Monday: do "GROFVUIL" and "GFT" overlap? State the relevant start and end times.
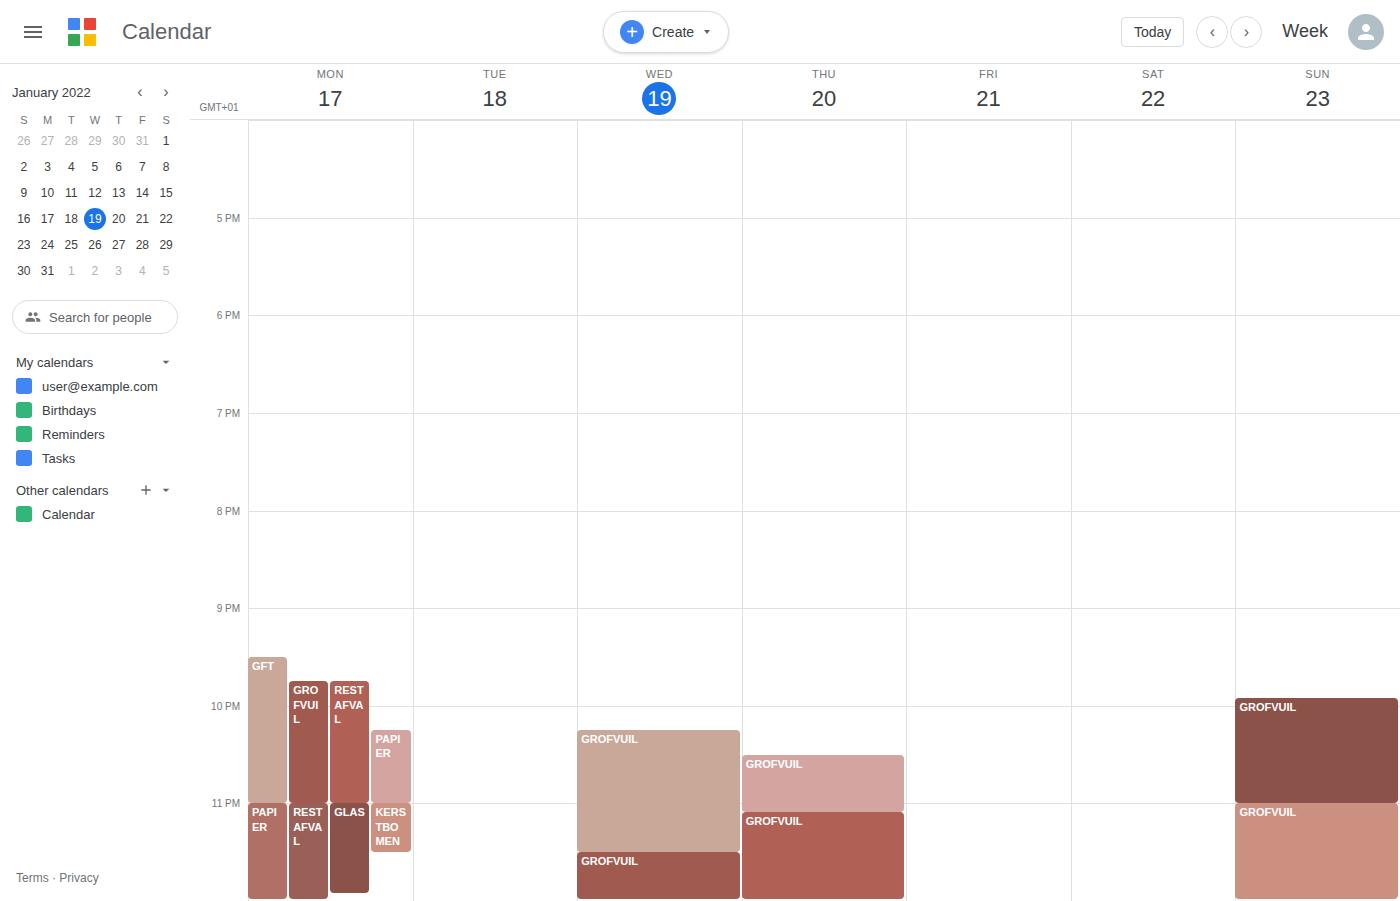
"GROFVUIL" starts at 21:45, before "GFT" ends at 23:00 -- they overlap.